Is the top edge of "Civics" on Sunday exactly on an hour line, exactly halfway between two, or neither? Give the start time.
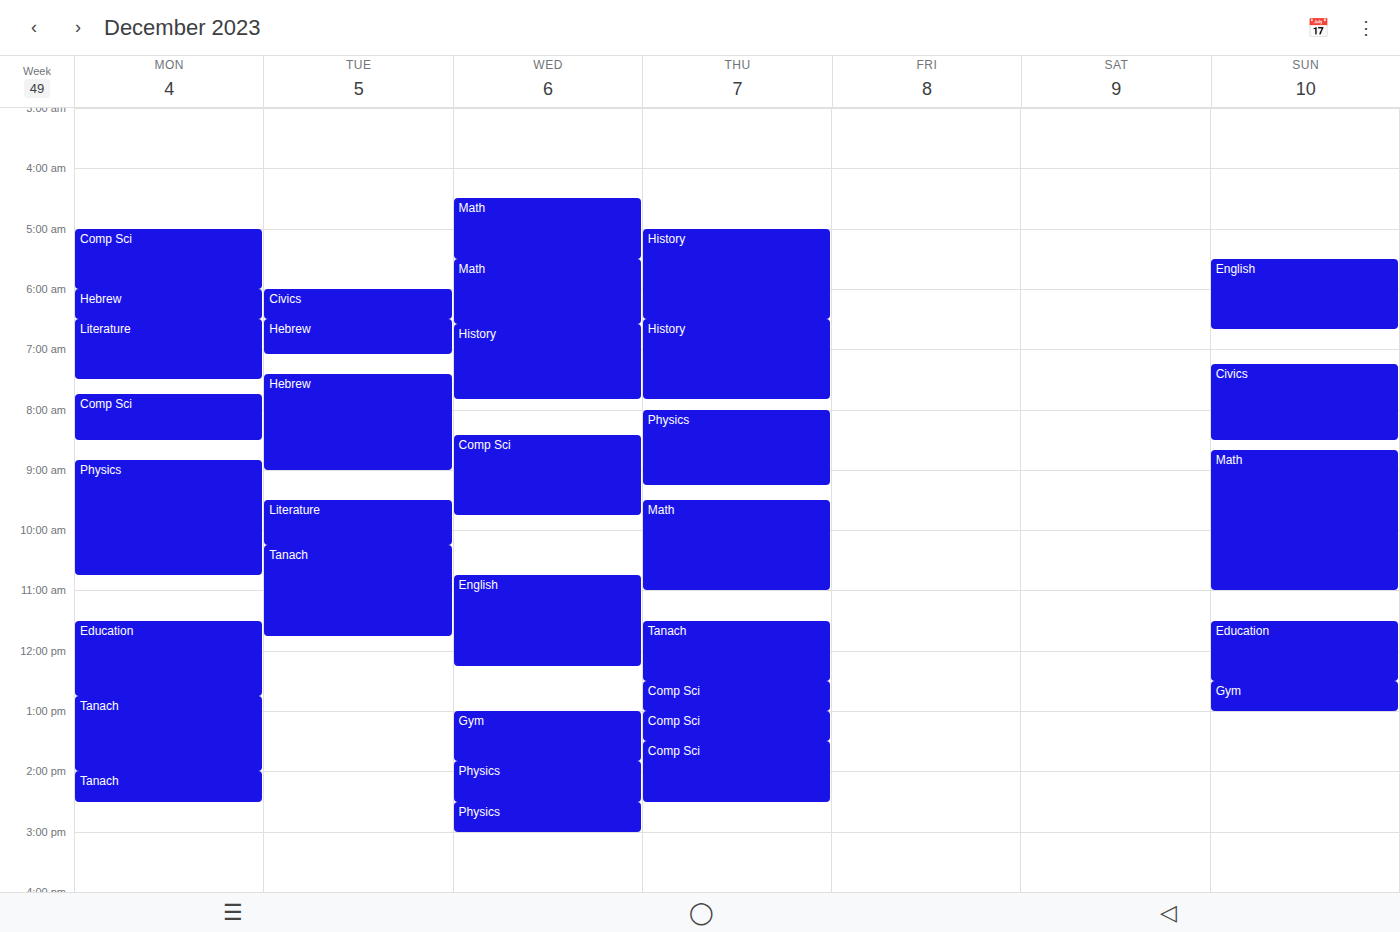
07:15 -- neither: a quarter of the way from the 07:00 line to the 08:00 line.